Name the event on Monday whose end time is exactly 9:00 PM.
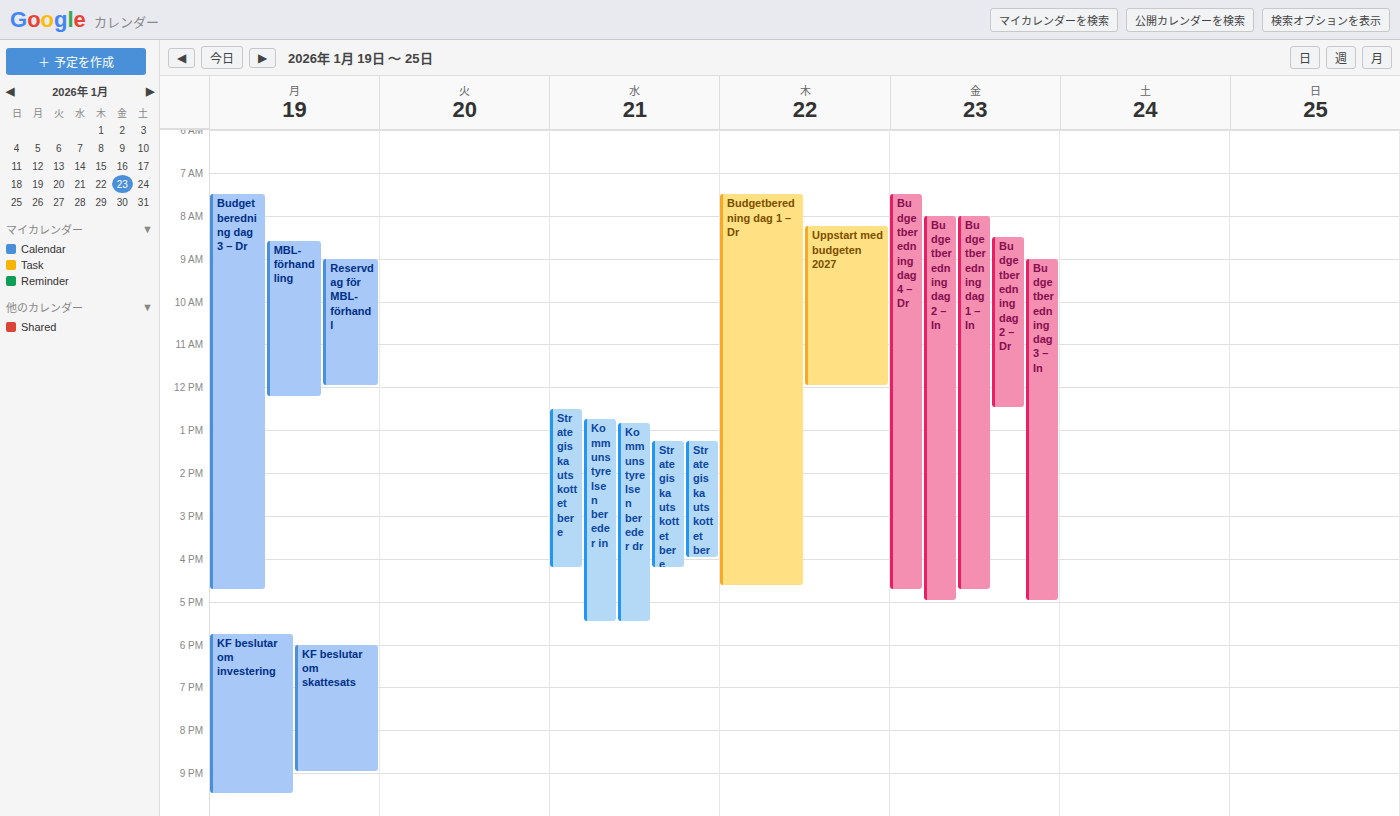
"KF beslutar om skattesats"